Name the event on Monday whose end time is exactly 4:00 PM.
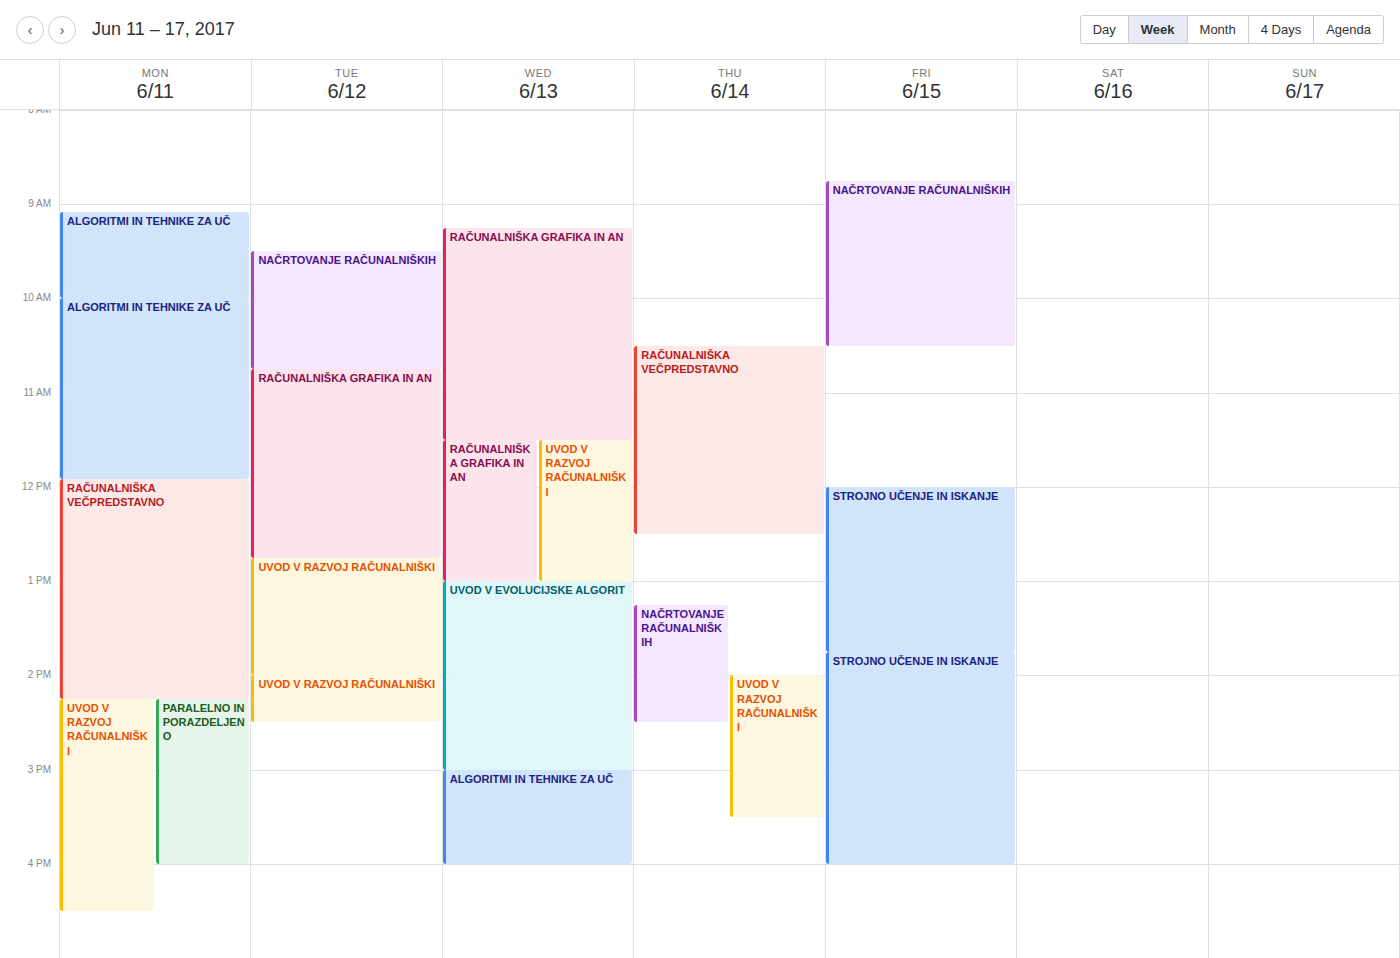
"PARALELNO IN PORAZDELJENO"